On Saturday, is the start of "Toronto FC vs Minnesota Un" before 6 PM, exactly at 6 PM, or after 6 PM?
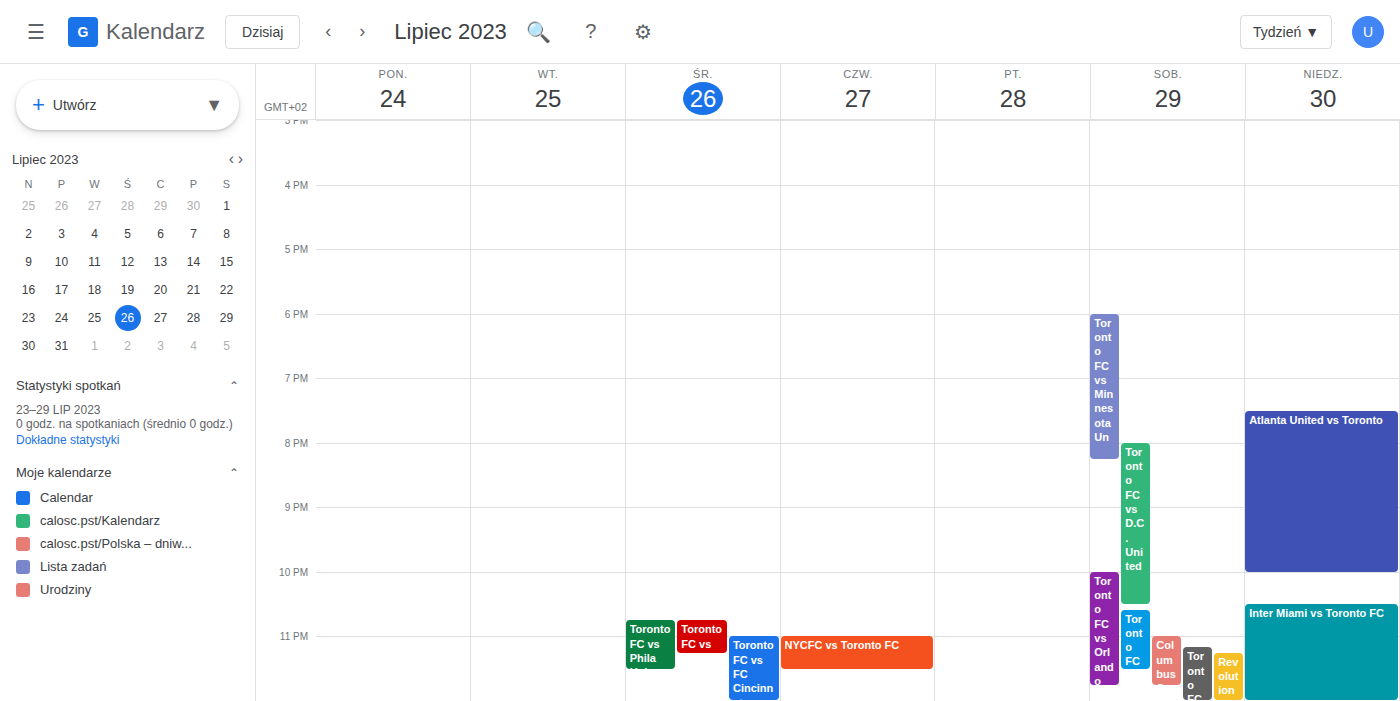
6:00 PM -- exactly at 6 PM, on the 6 PM line.